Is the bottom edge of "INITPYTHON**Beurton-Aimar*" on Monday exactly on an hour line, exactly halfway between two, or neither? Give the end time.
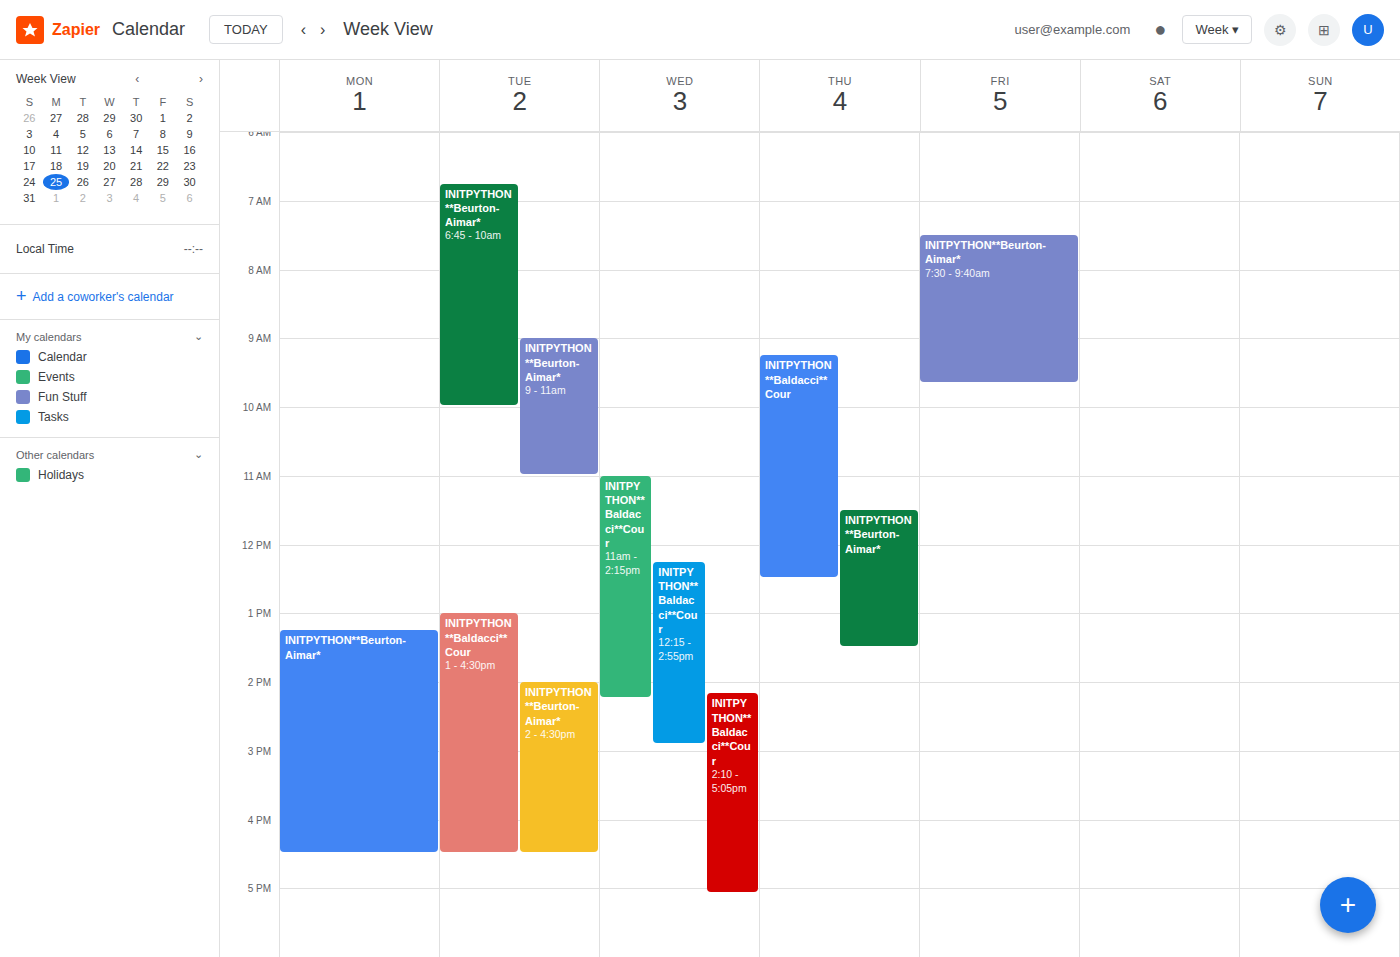
4:30 PM -- halfway between the 4 PM and 5 PM lines.